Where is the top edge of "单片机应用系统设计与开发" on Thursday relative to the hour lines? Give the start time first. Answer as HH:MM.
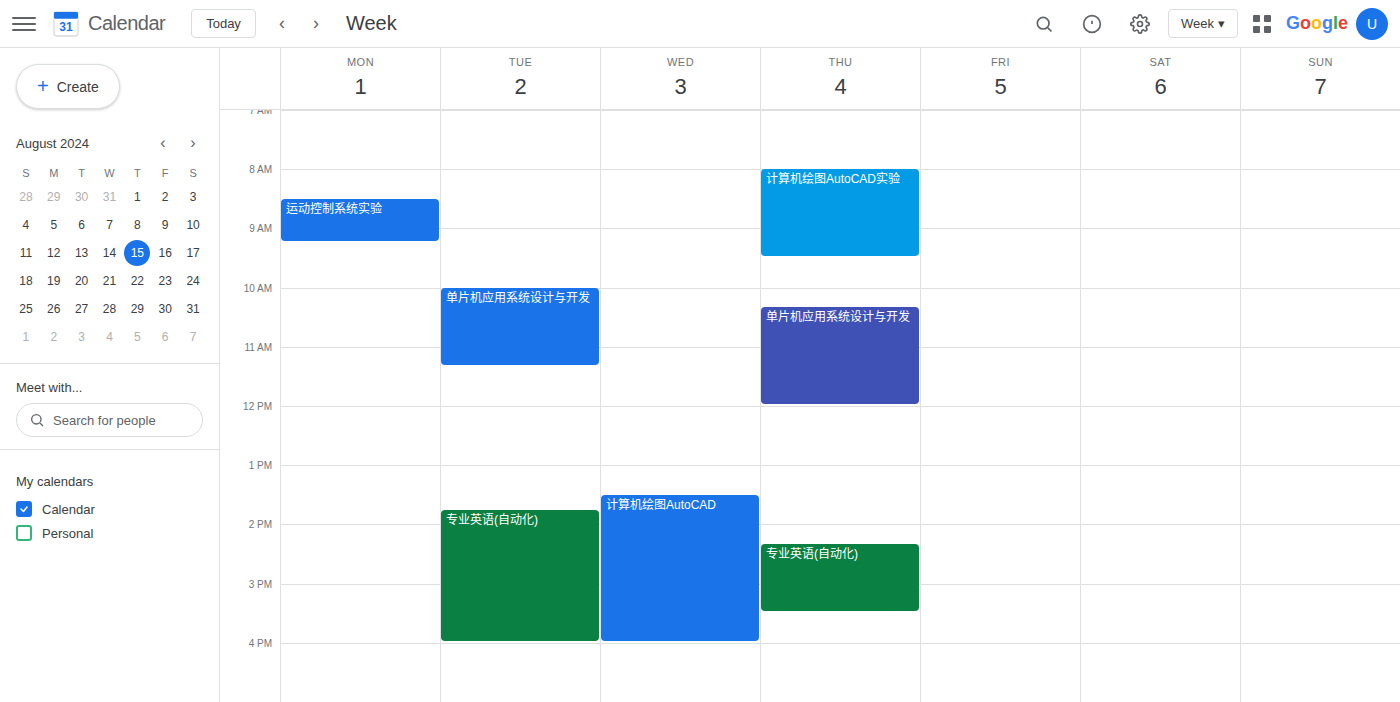
10:20 -- neither: 20 minutes below the 10:00 line and 40 minutes above the 11:00 line.